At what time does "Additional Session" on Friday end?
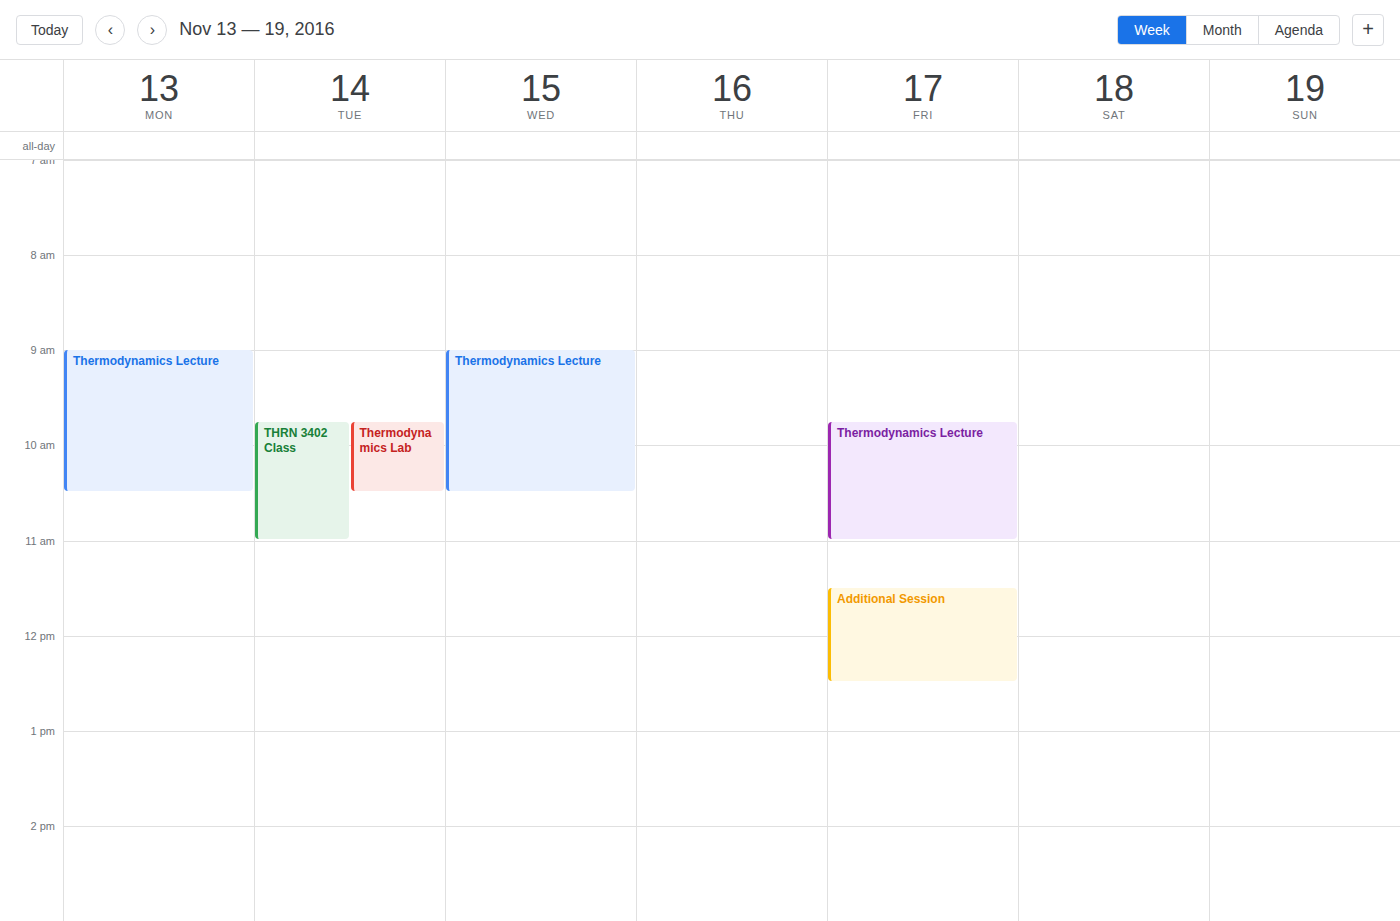
12:30 PM